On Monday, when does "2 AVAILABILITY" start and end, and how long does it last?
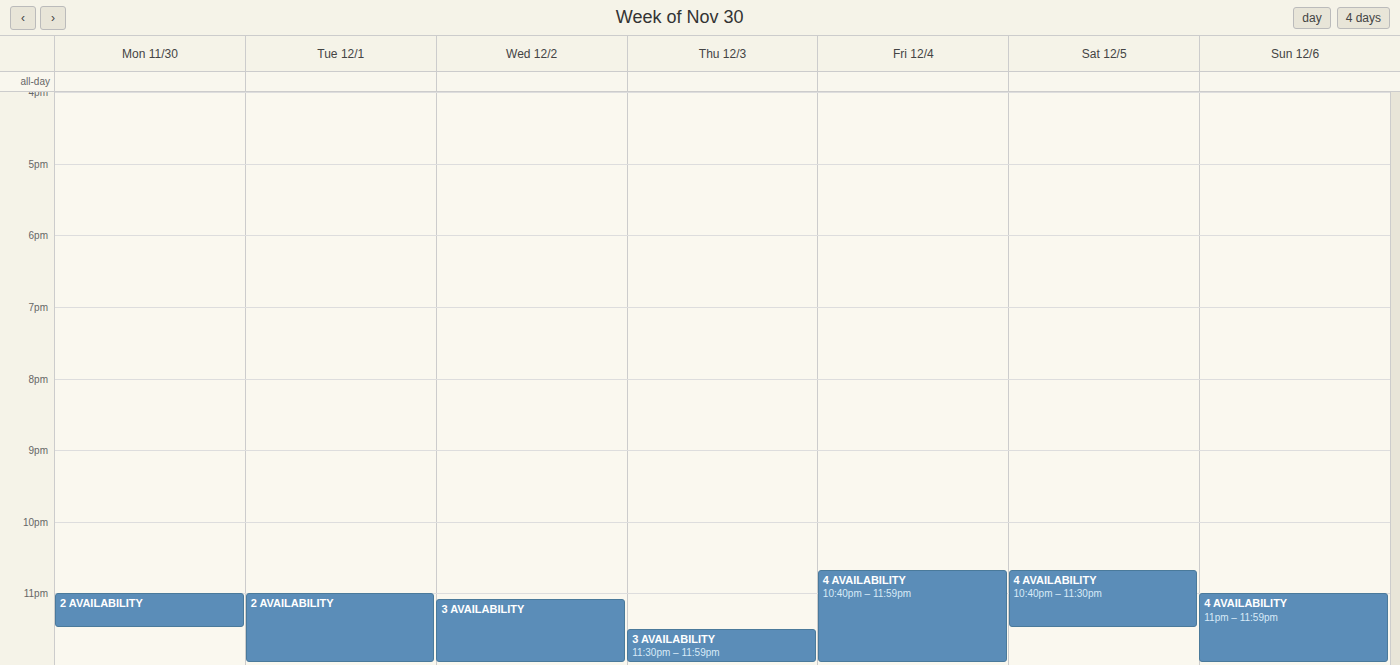
11:00 PM to 11:30 PM, 30 minutes